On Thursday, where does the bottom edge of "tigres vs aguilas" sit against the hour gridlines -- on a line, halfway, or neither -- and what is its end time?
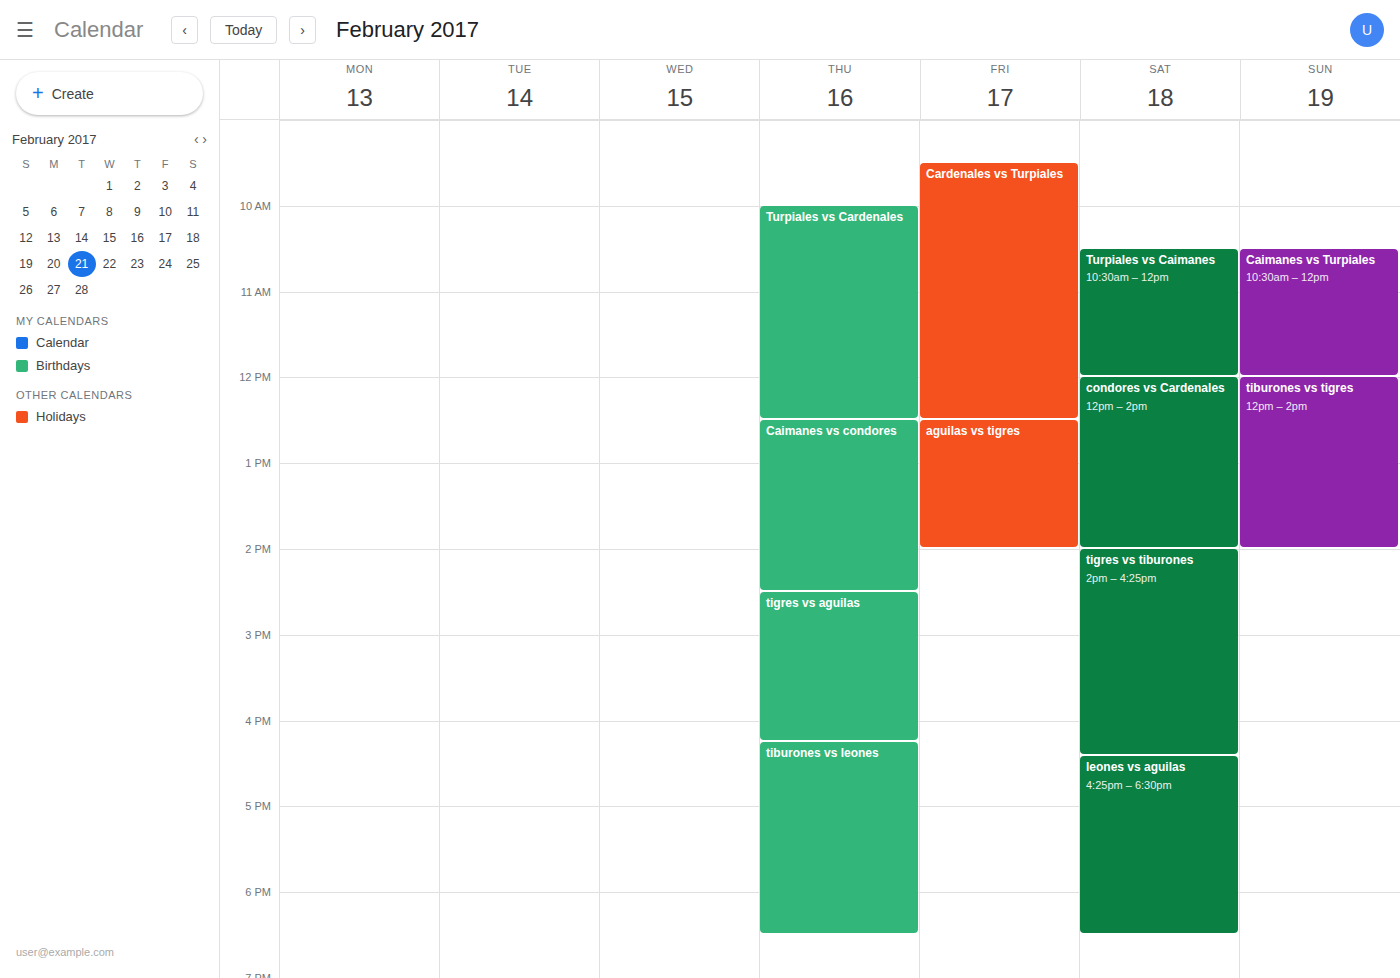
16:15 -- neither: a quarter of the way from the 16:00 line to the 17:00 line.